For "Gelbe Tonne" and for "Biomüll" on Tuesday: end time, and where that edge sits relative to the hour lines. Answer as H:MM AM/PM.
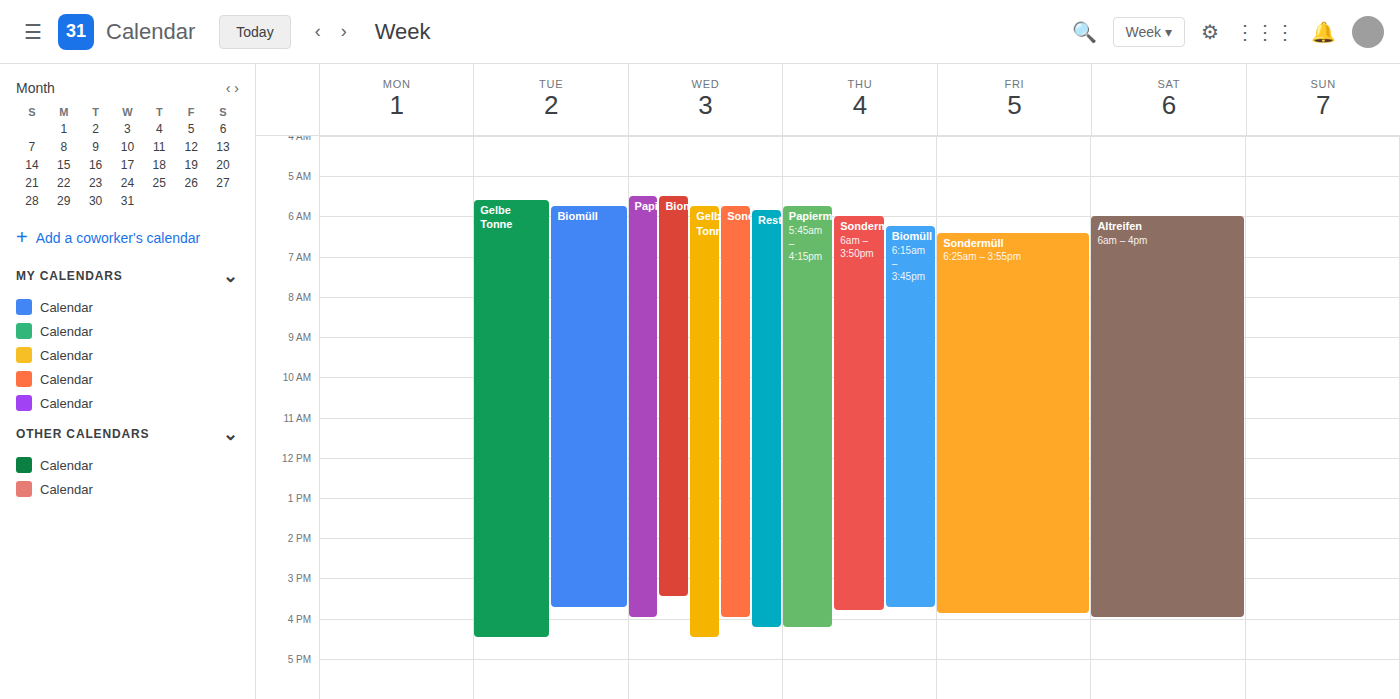
"Gelbe Tonne": 4:30 PM, halfway between the 4 PM and 5 PM lines. "Biomüll": 3:45 PM, neither: three quarters of the way from the 3 PM line to the 4 PM line.